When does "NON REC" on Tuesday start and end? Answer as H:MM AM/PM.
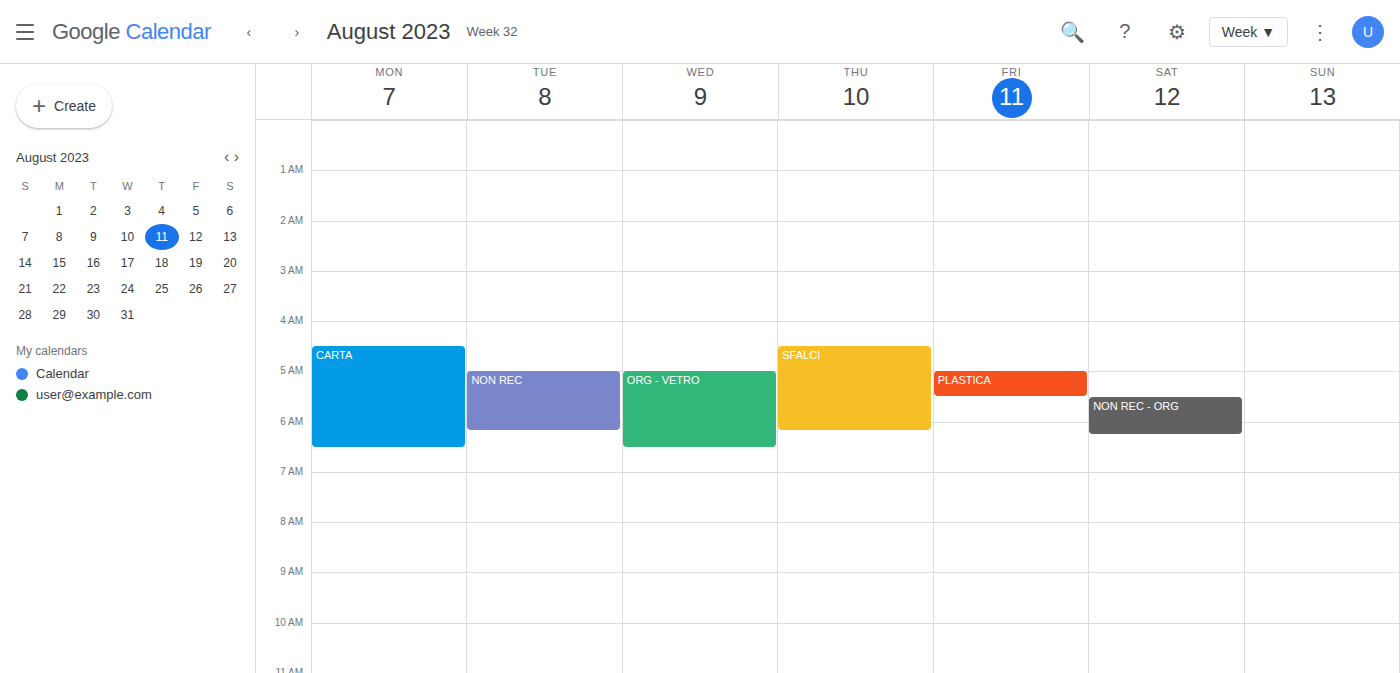
5:00 AM to 6:10 AM